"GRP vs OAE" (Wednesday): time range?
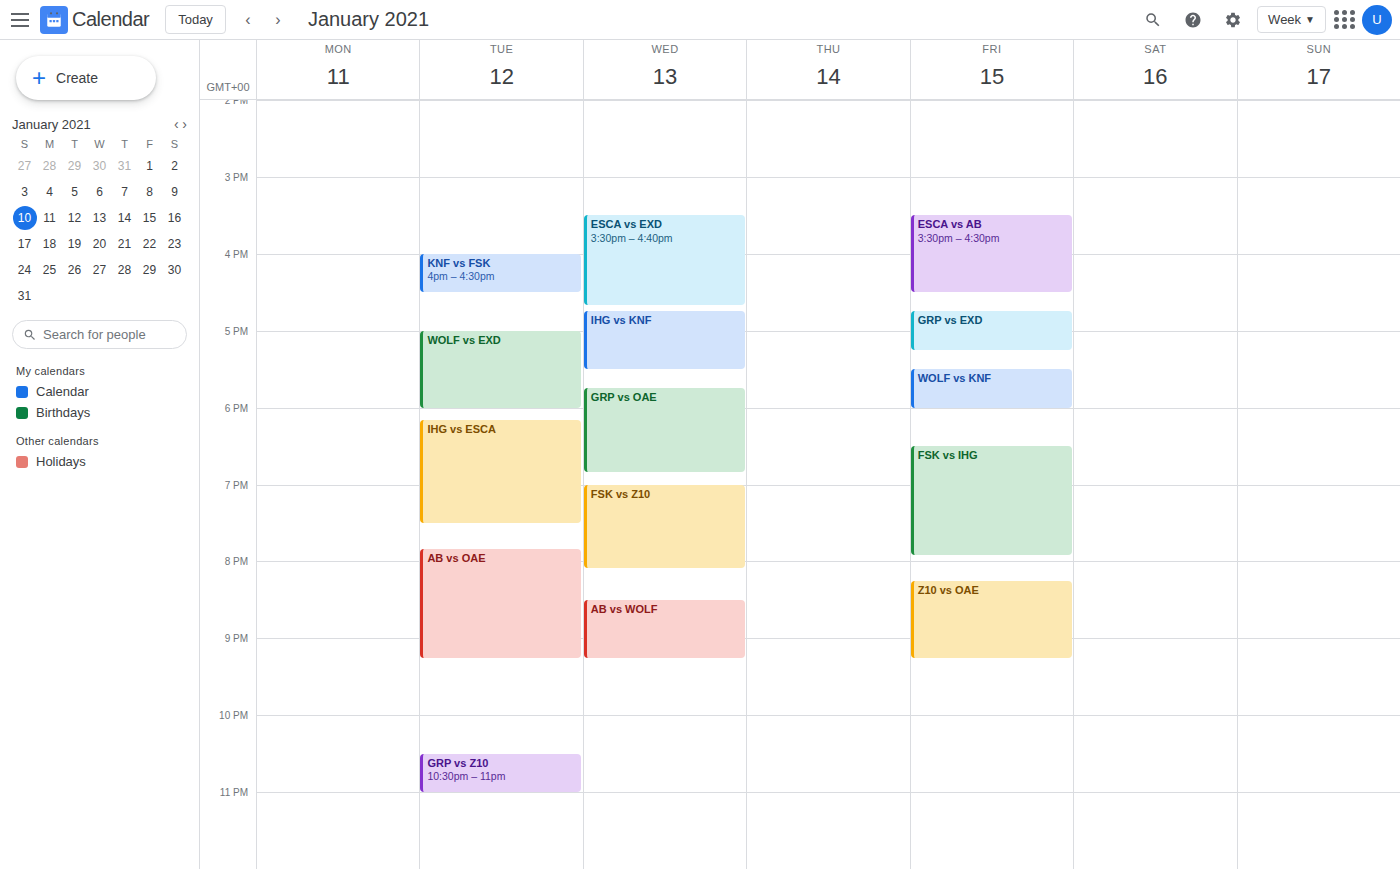
5:45 PM to 6:50 PM